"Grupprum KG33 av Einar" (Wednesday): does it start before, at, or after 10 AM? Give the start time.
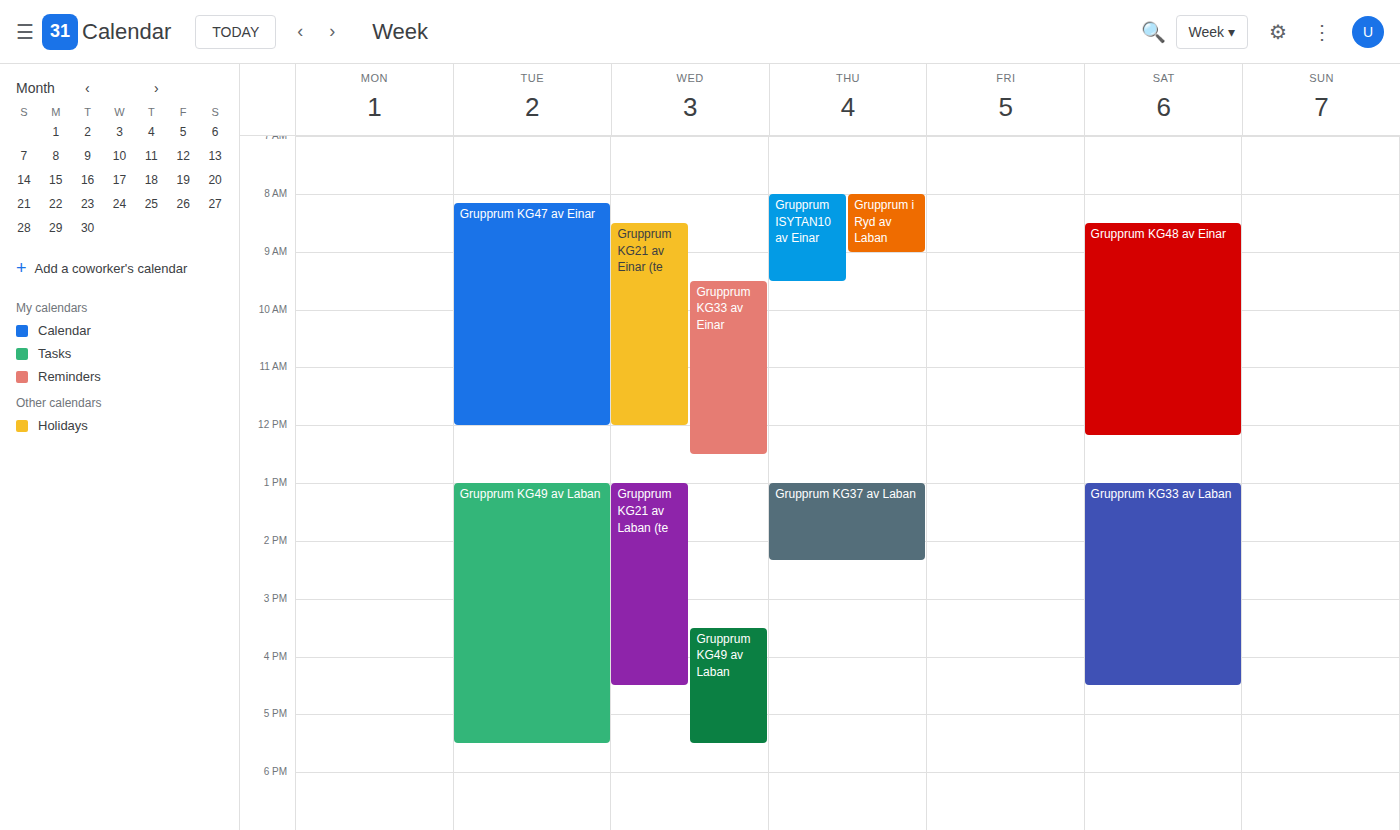
9:30 AM -- before 10 AM, 30 minutes above the 10 AM line.